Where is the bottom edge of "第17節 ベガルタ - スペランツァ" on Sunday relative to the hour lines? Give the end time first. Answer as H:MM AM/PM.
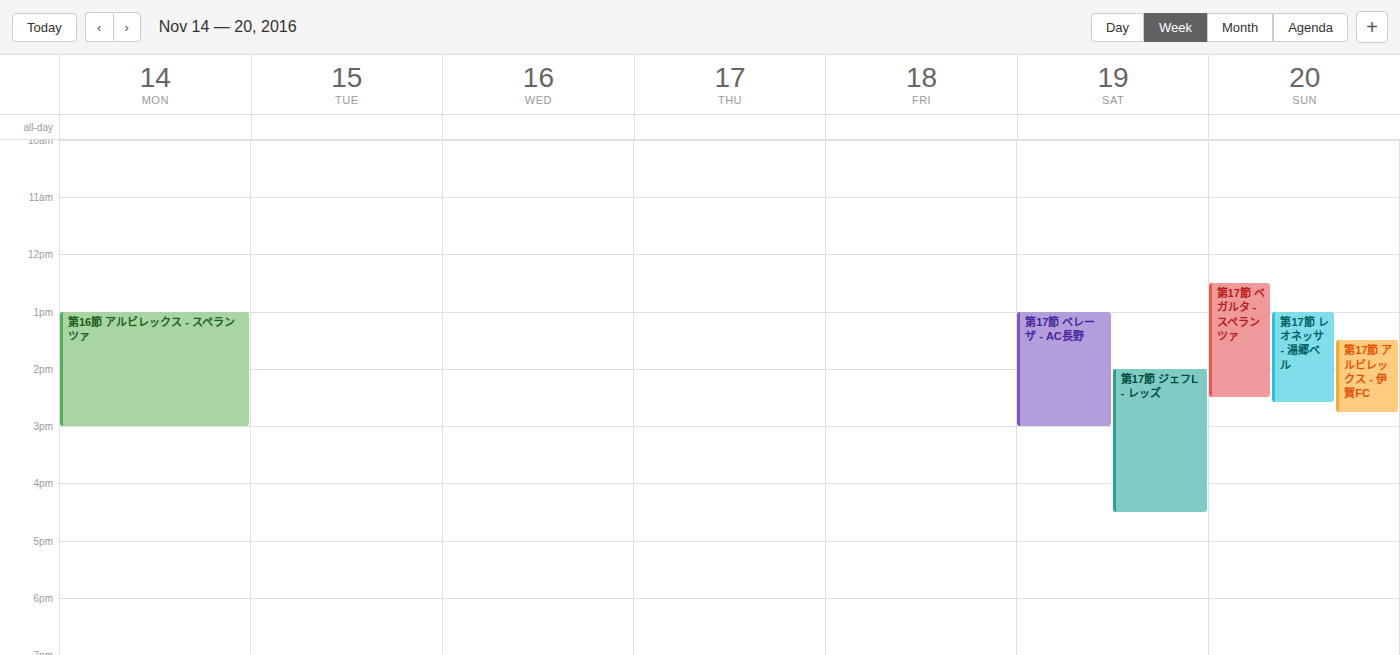
2:30 PM -- halfway between the 2 PM and 3 PM lines.